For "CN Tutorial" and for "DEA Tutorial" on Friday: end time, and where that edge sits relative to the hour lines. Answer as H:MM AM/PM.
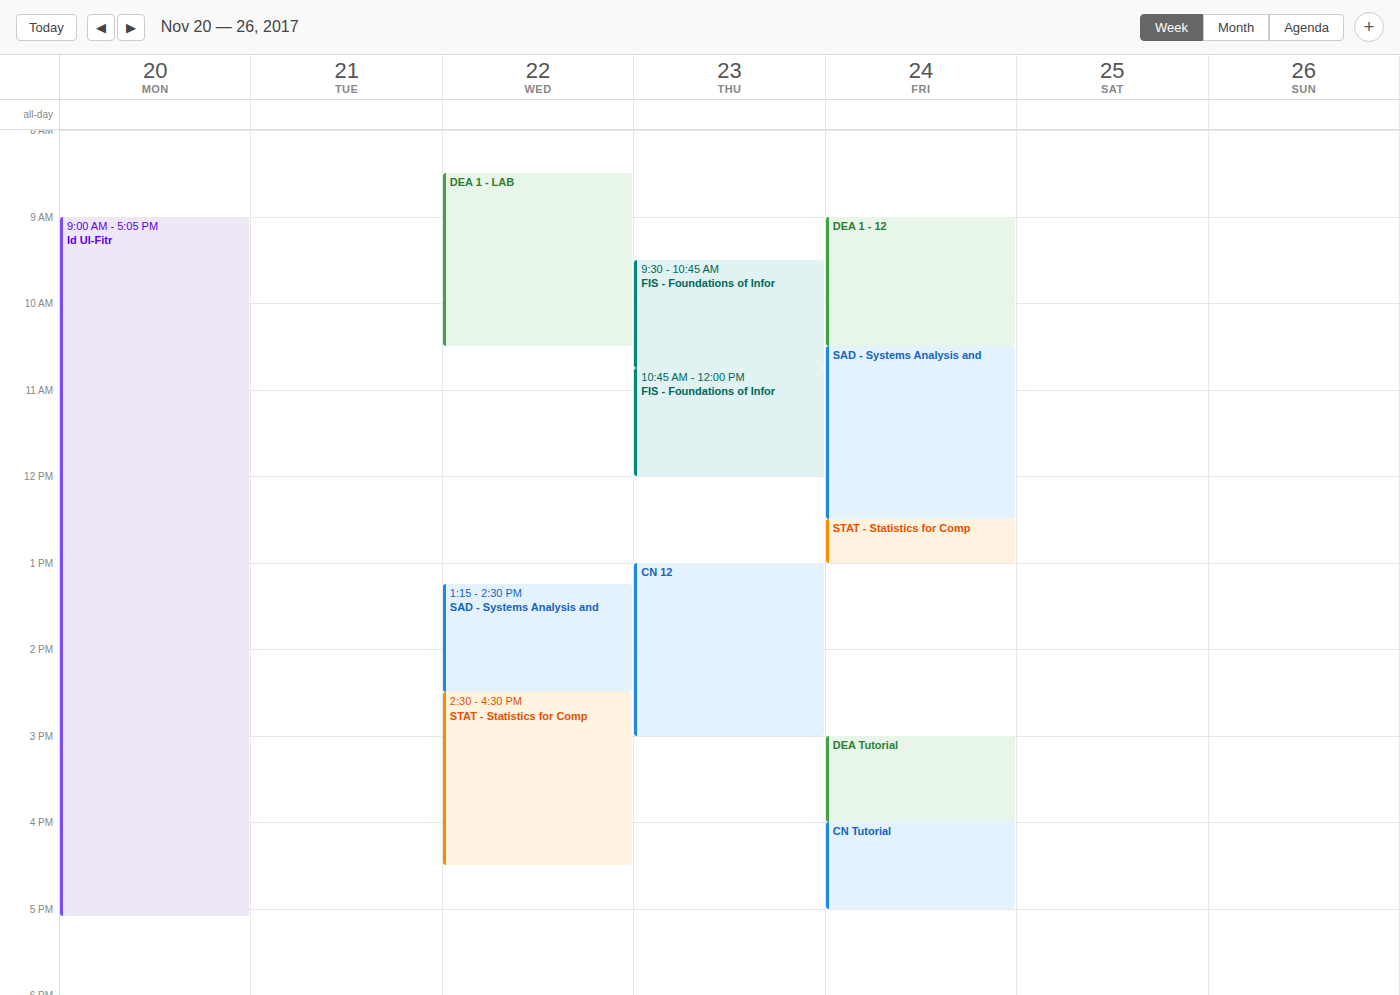
"CN Tutorial": 5:00 PM, exactly on the 5 PM line. "DEA Tutorial": 4:00 PM, exactly on the 4 PM line.